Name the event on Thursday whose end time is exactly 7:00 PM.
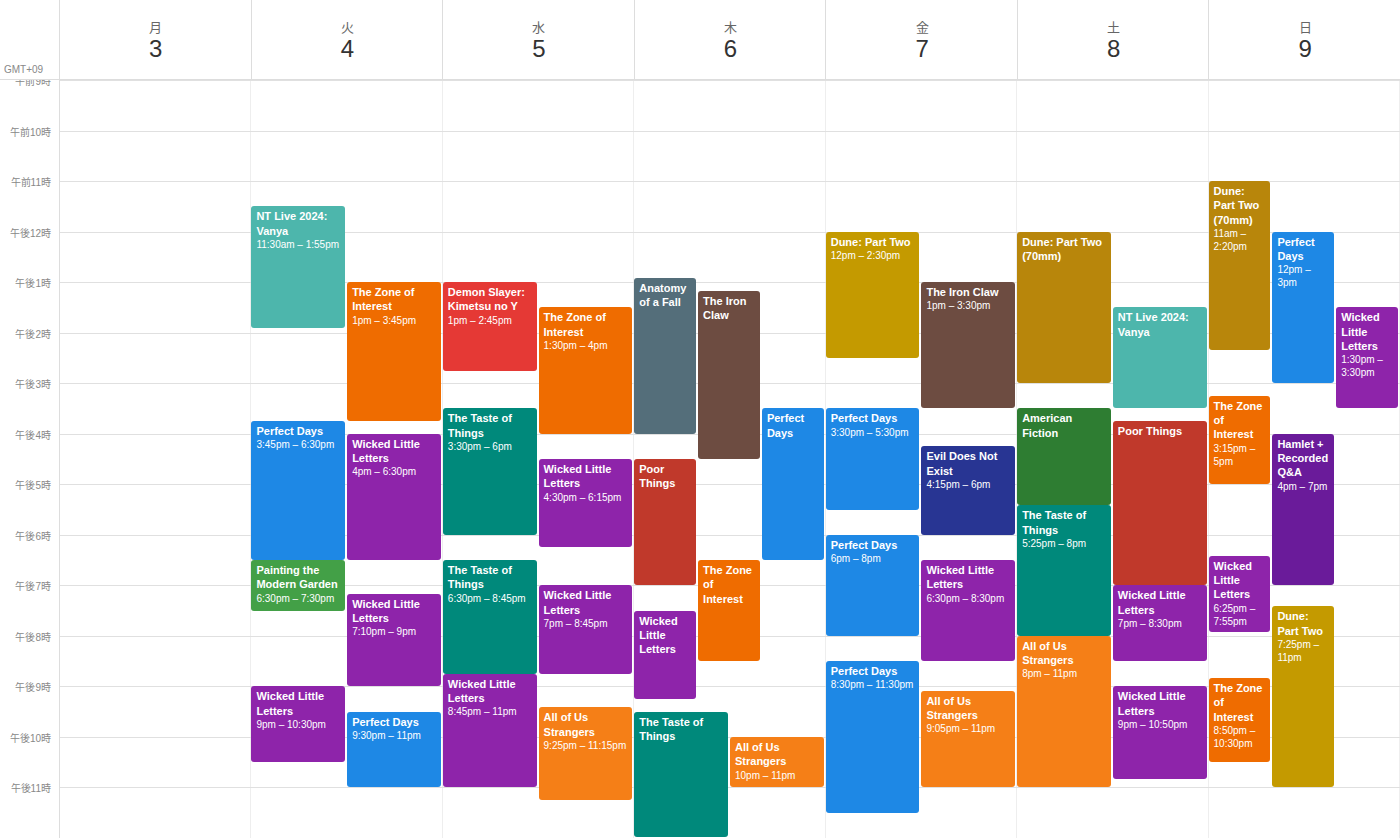
"Poor Things"